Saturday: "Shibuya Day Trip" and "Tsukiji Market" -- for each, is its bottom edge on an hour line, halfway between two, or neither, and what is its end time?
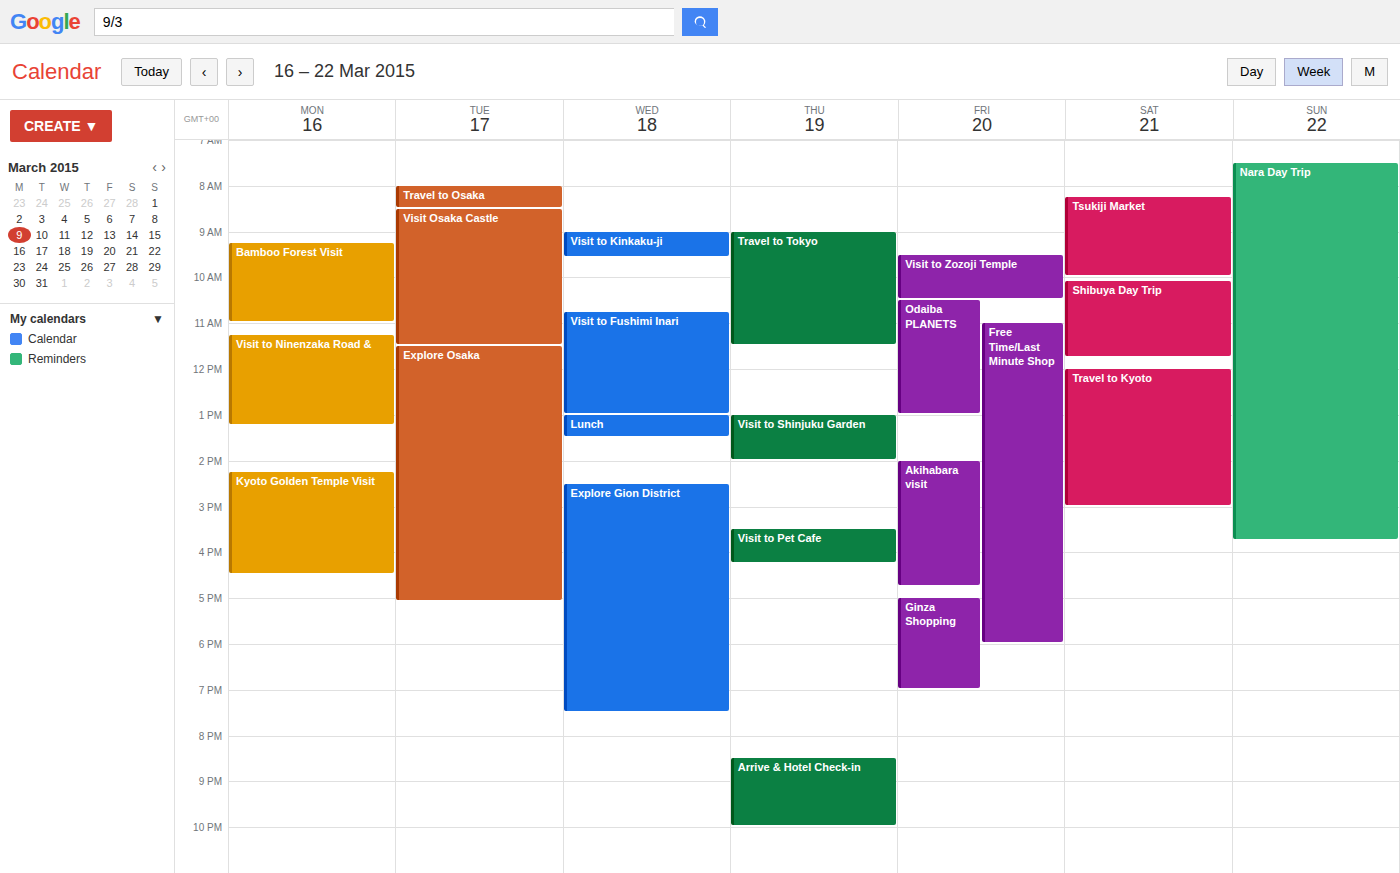
"Shibuya Day Trip": 11:45 AM, neither: three quarters of the way from the 11 AM line to the 12 PM line. "Tsukiji Market": 10:00 AM, exactly on the 10 AM line.